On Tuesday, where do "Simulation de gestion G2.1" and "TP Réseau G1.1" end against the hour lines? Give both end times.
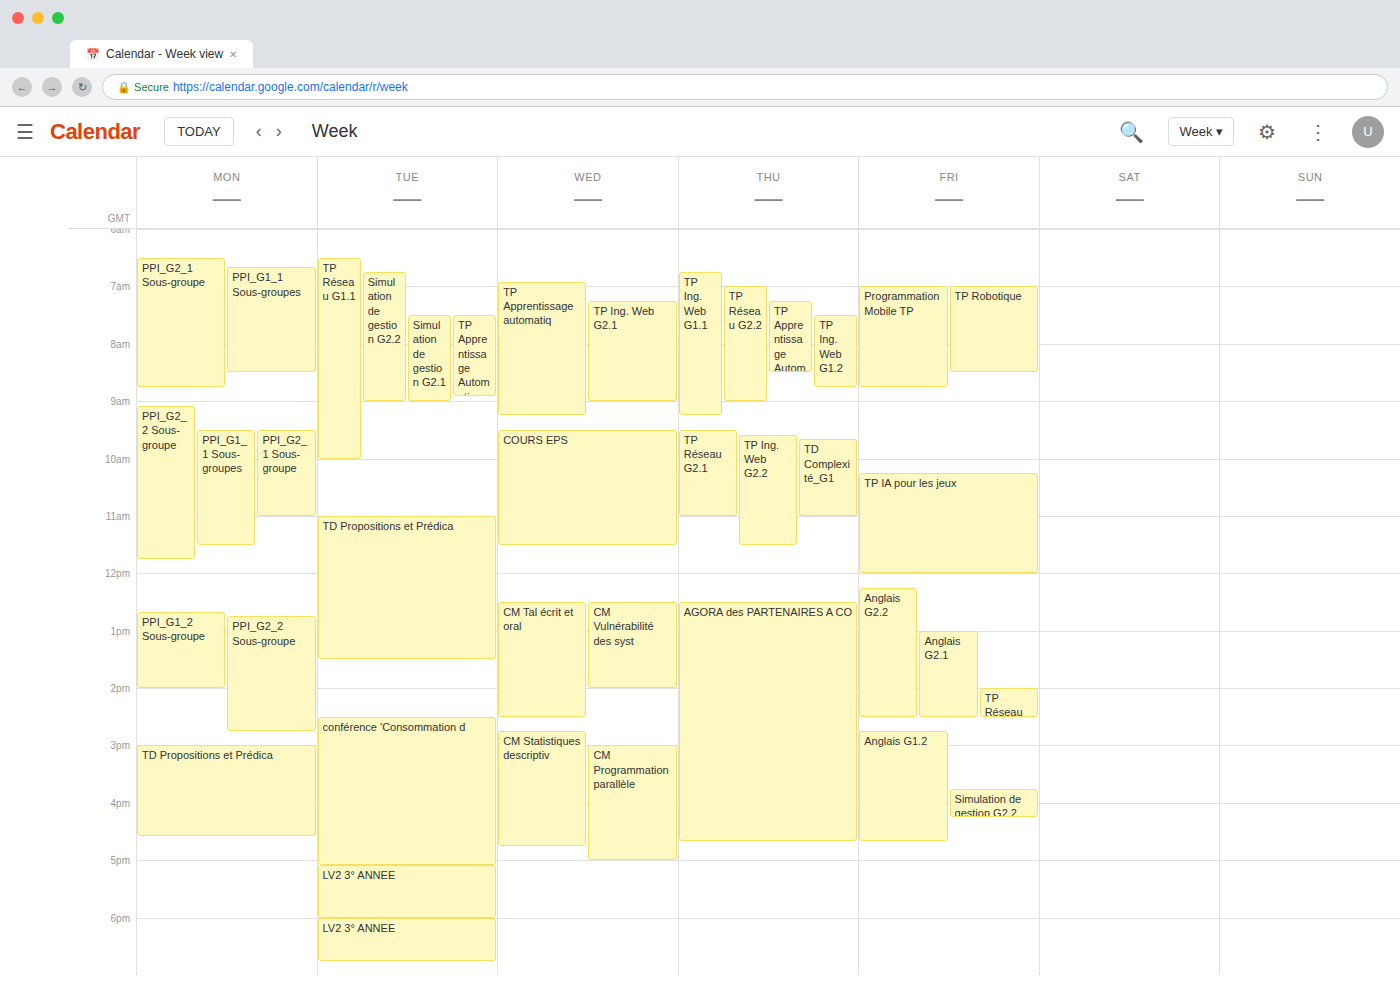
"Simulation de gestion G2.1": 9:00 AM, exactly on the 9 AM line. "TP Réseau G1.1": 10:00 AM, exactly on the 10 AM line.